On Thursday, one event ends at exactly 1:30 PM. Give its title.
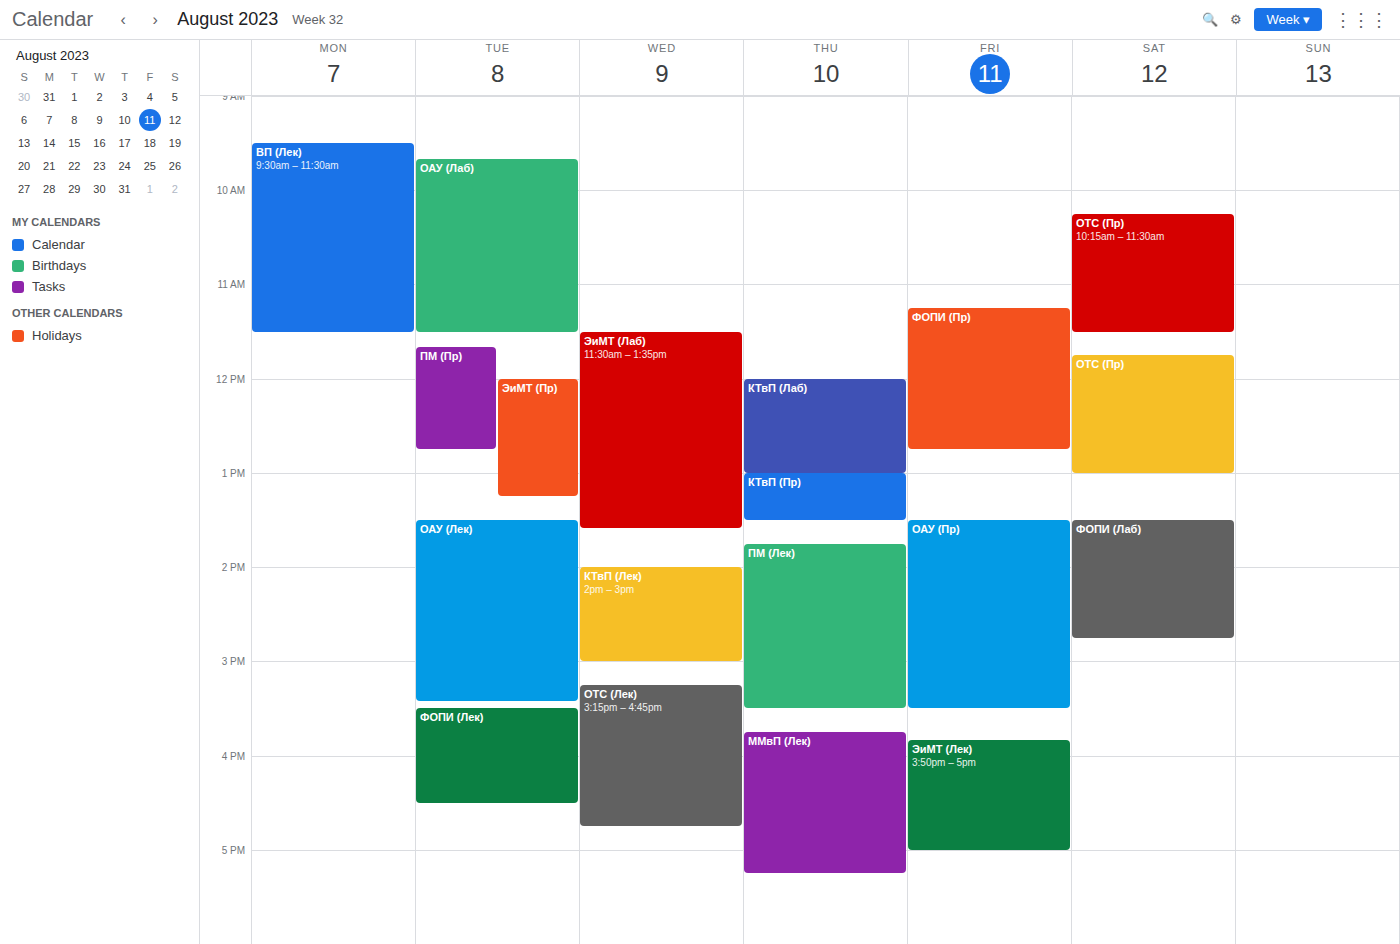
"КТвП (Пр)"